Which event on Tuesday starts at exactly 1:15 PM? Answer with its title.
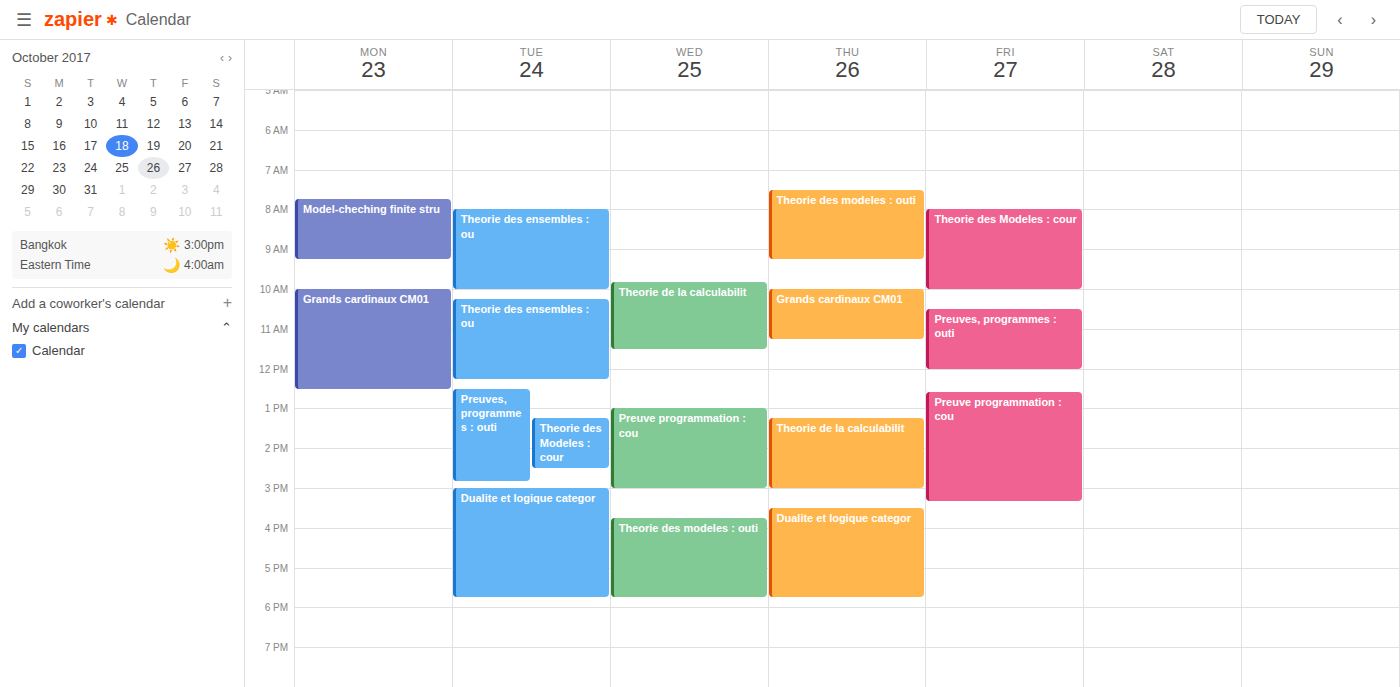
"Theorie des Modeles : cour"